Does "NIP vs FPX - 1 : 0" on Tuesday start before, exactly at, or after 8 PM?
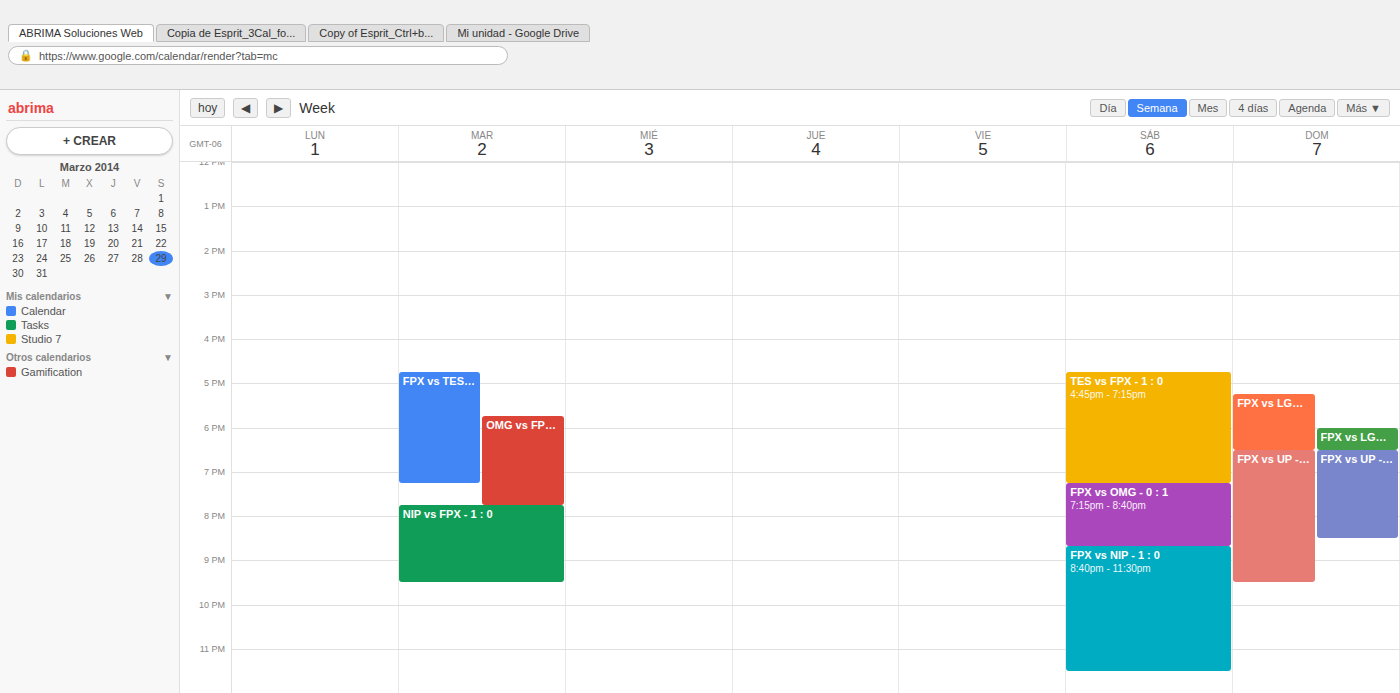
7:45 PM -- before 8 PM, 15 minutes above the 8 PM line.